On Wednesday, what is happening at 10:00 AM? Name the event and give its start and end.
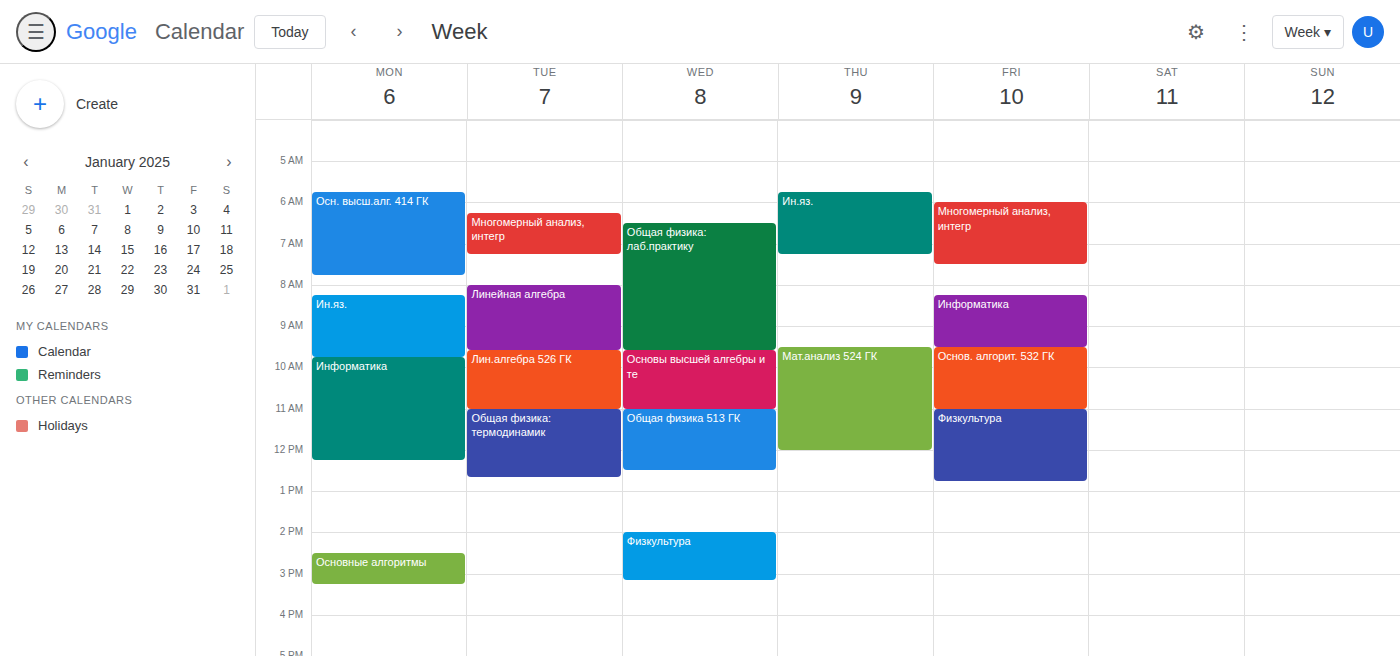
"Основы высшей алгебры и те", 9:35 AM to 11:00 AM